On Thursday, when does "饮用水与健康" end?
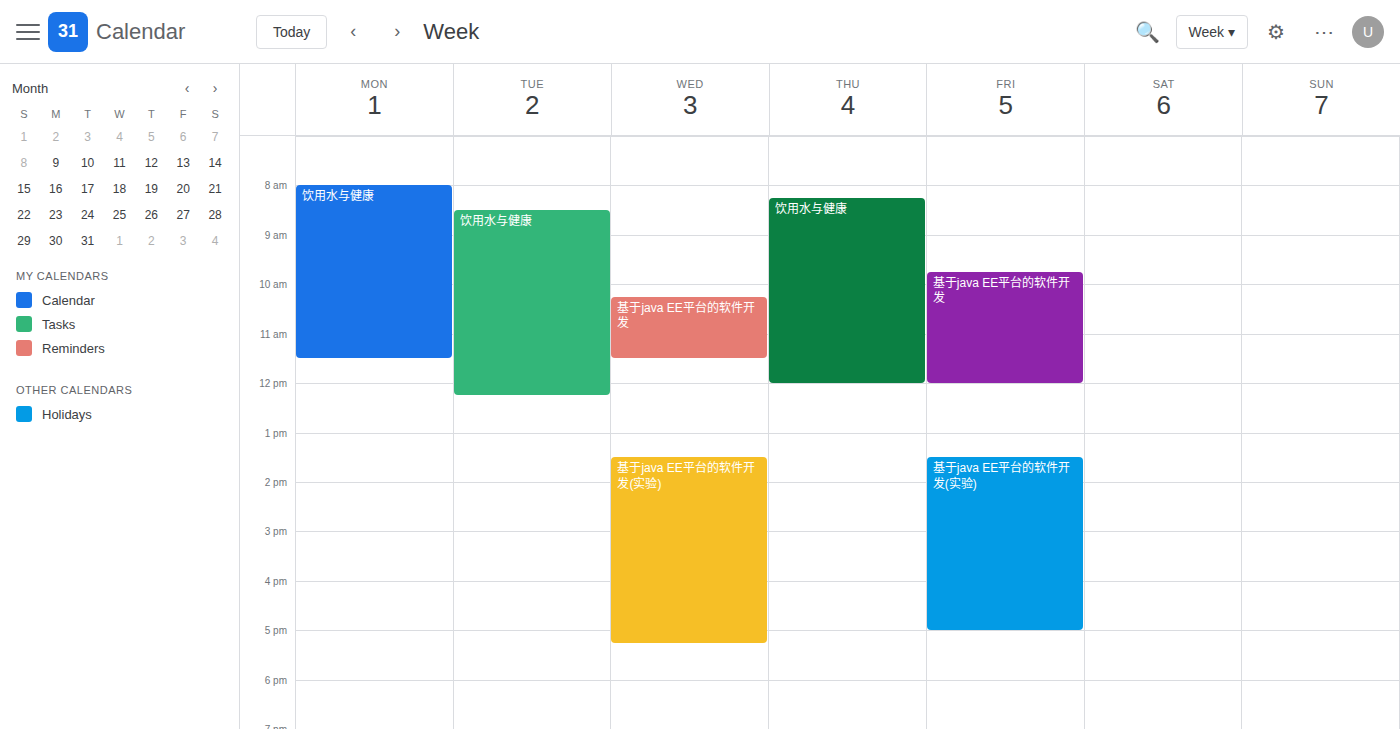
12:00 PM